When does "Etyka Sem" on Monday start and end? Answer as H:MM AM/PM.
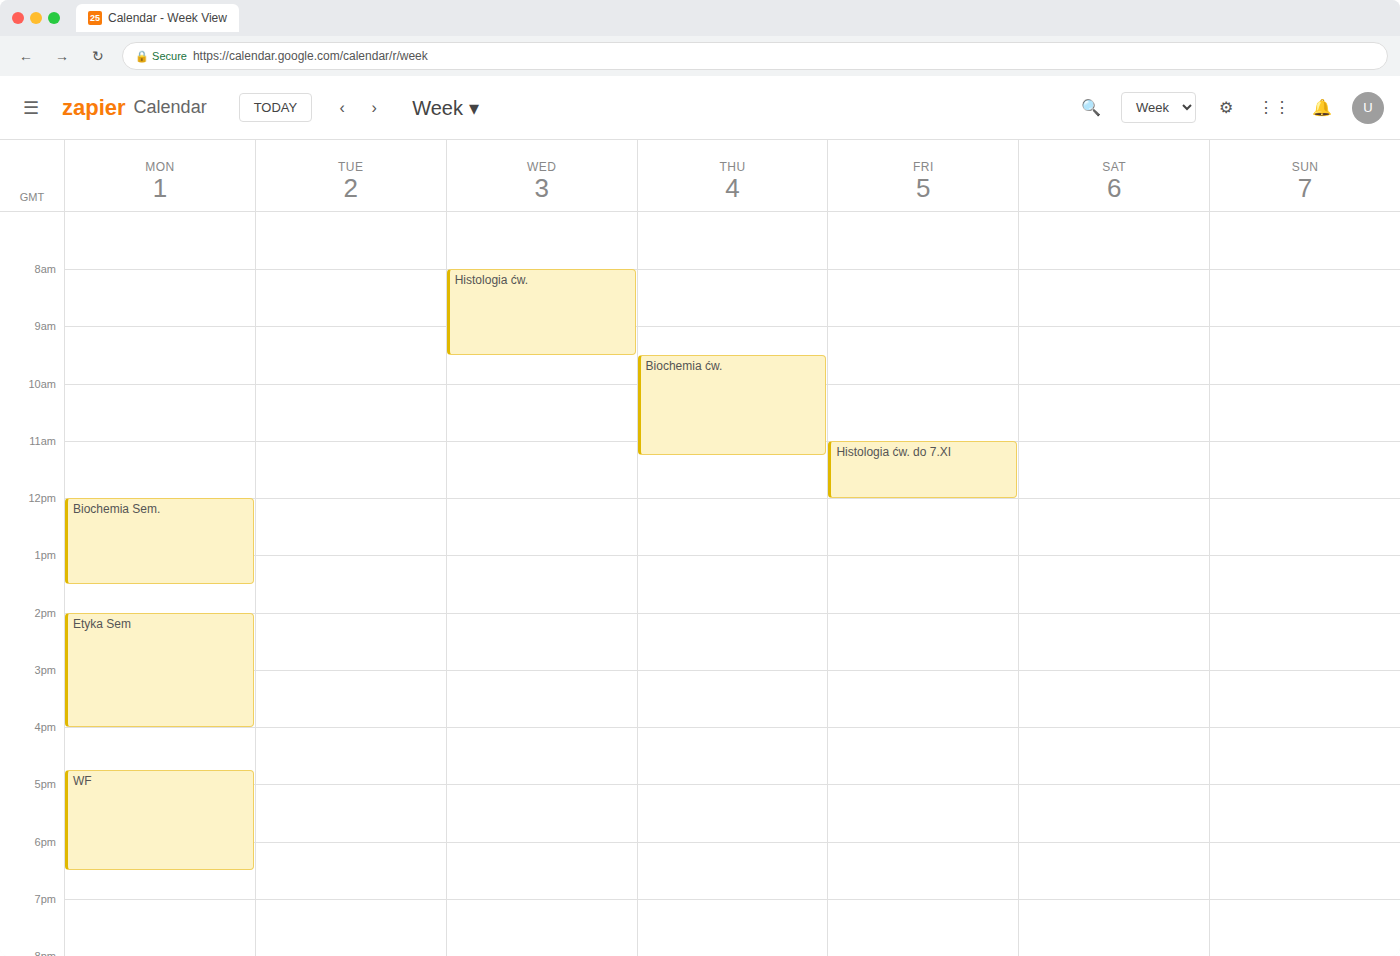
2:00 PM to 4:00 PM